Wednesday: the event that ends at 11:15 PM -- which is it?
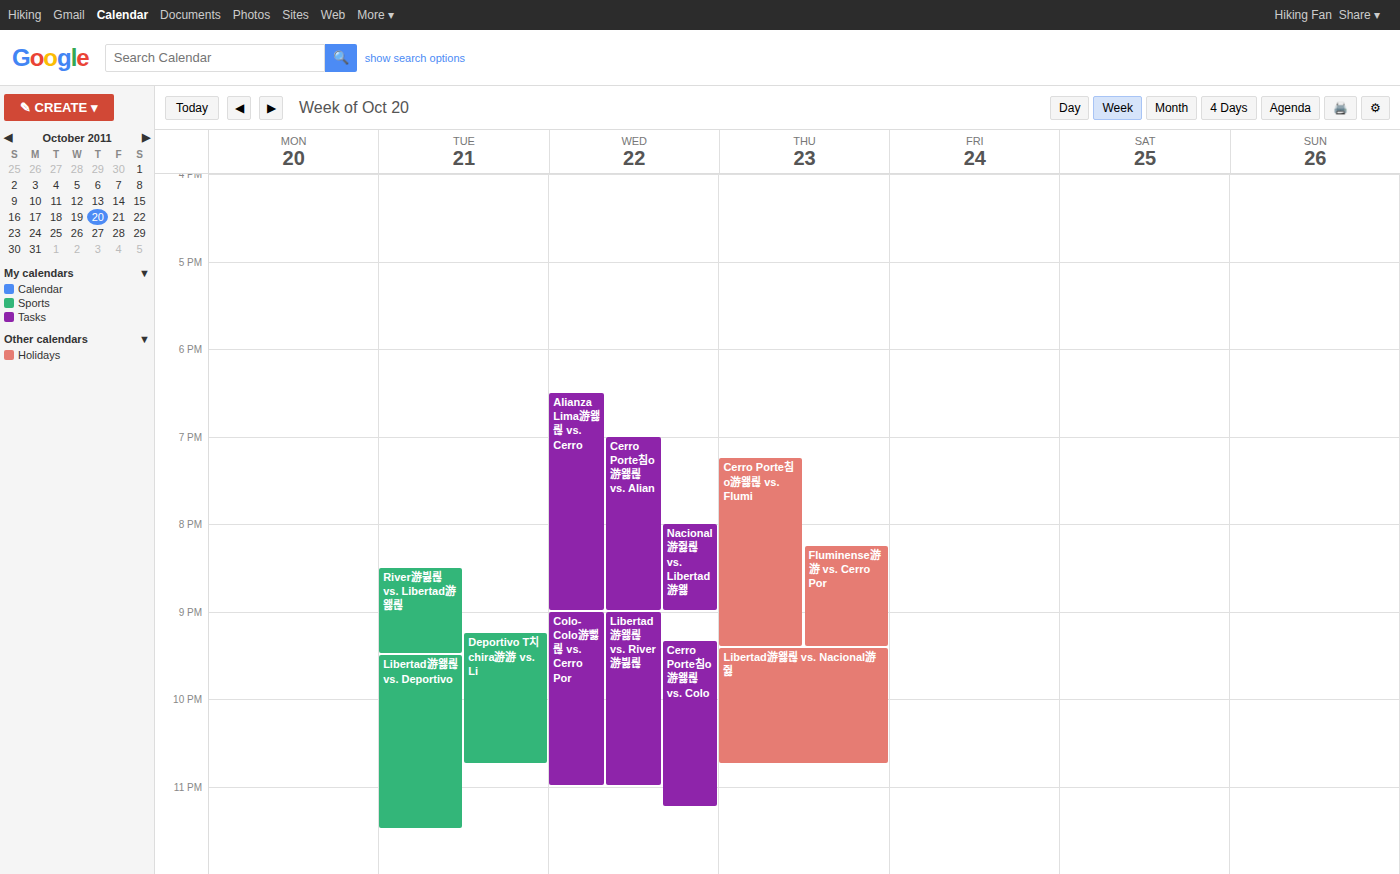
"Cerro Porte침o游왫릖 vs. Colo"